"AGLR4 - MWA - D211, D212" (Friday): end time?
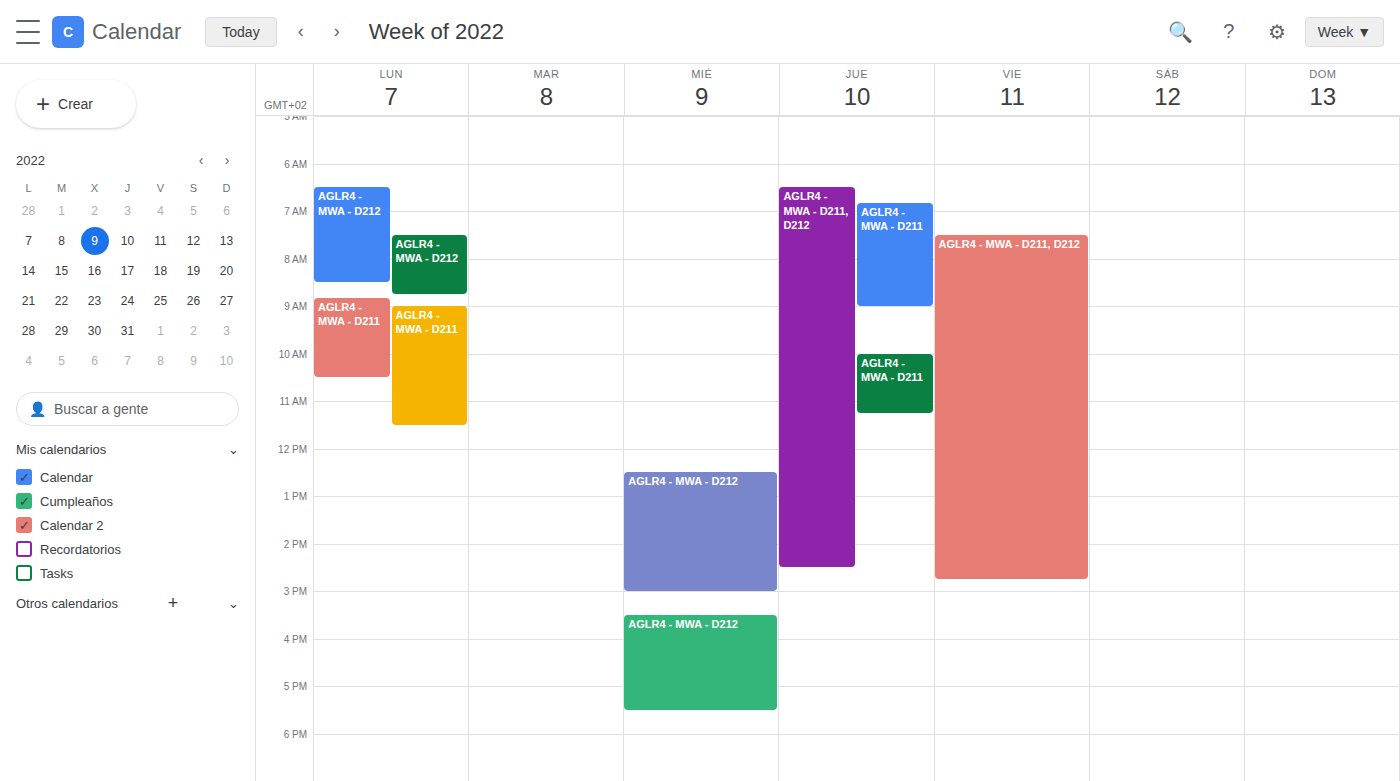
2:45 PM